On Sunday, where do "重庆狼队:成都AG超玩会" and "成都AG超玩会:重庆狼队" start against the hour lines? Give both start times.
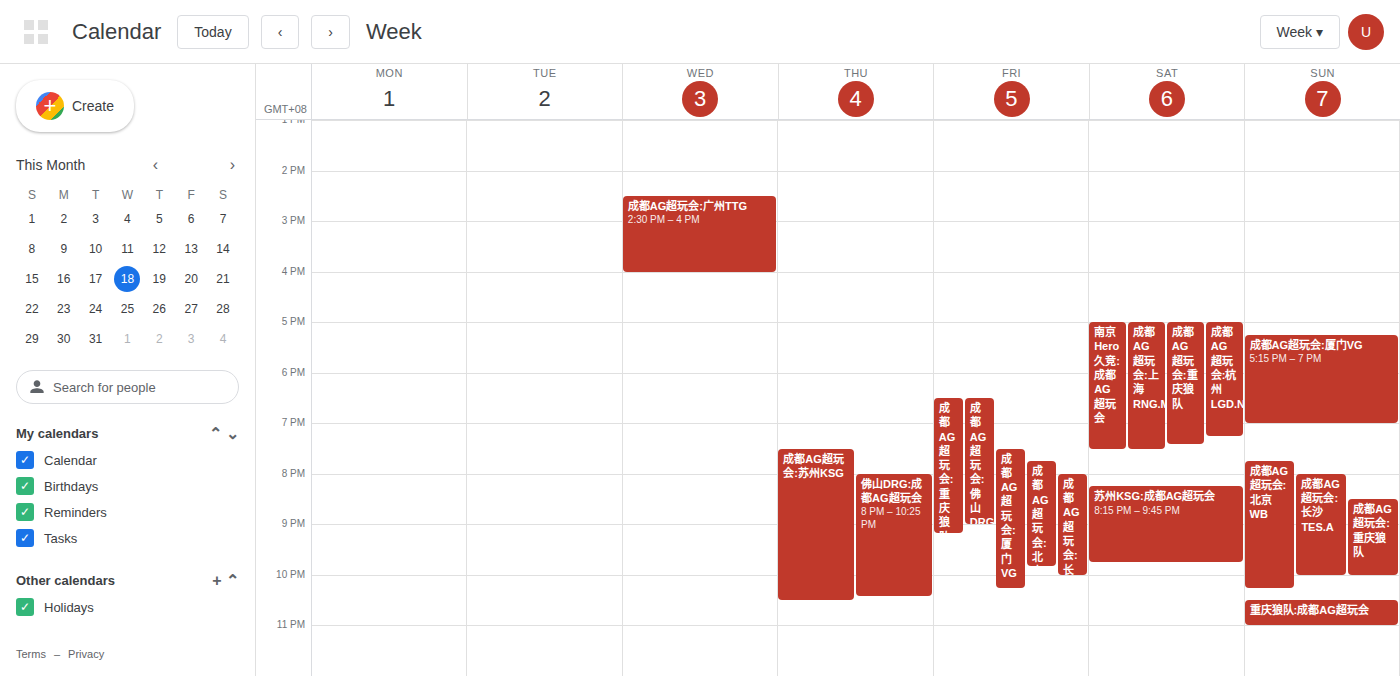
"重庆狼队:成都AG超玩会": 10:30 PM, halfway between the 10 PM and 11 PM lines. "成都AG超玩会:重庆狼队": 8:30 PM, halfway between the 8 PM and 9 PM lines.